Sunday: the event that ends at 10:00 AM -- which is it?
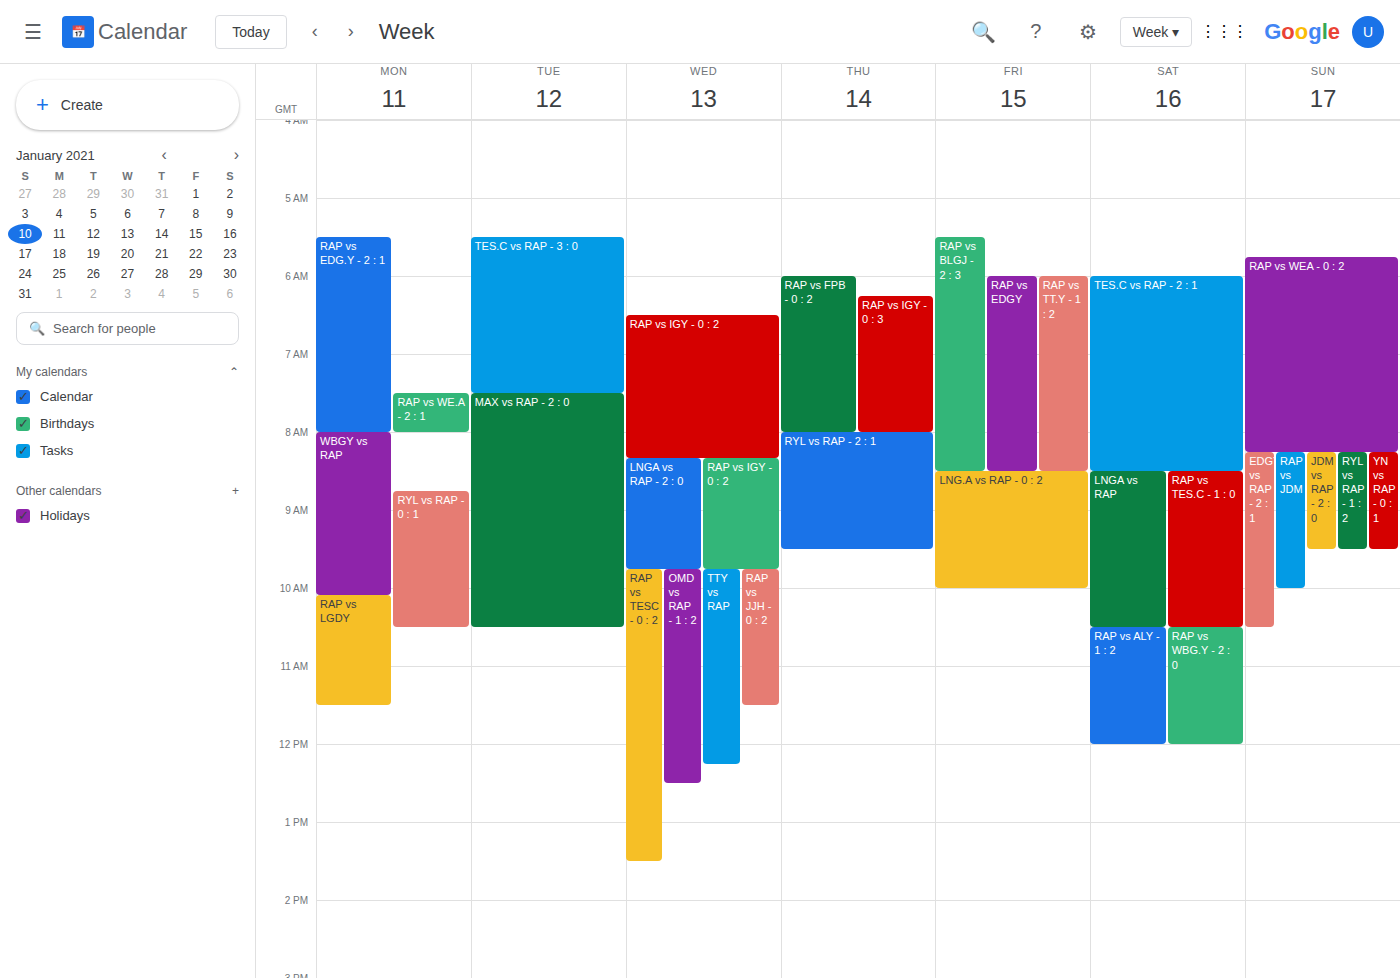
"RAP vs JDM"